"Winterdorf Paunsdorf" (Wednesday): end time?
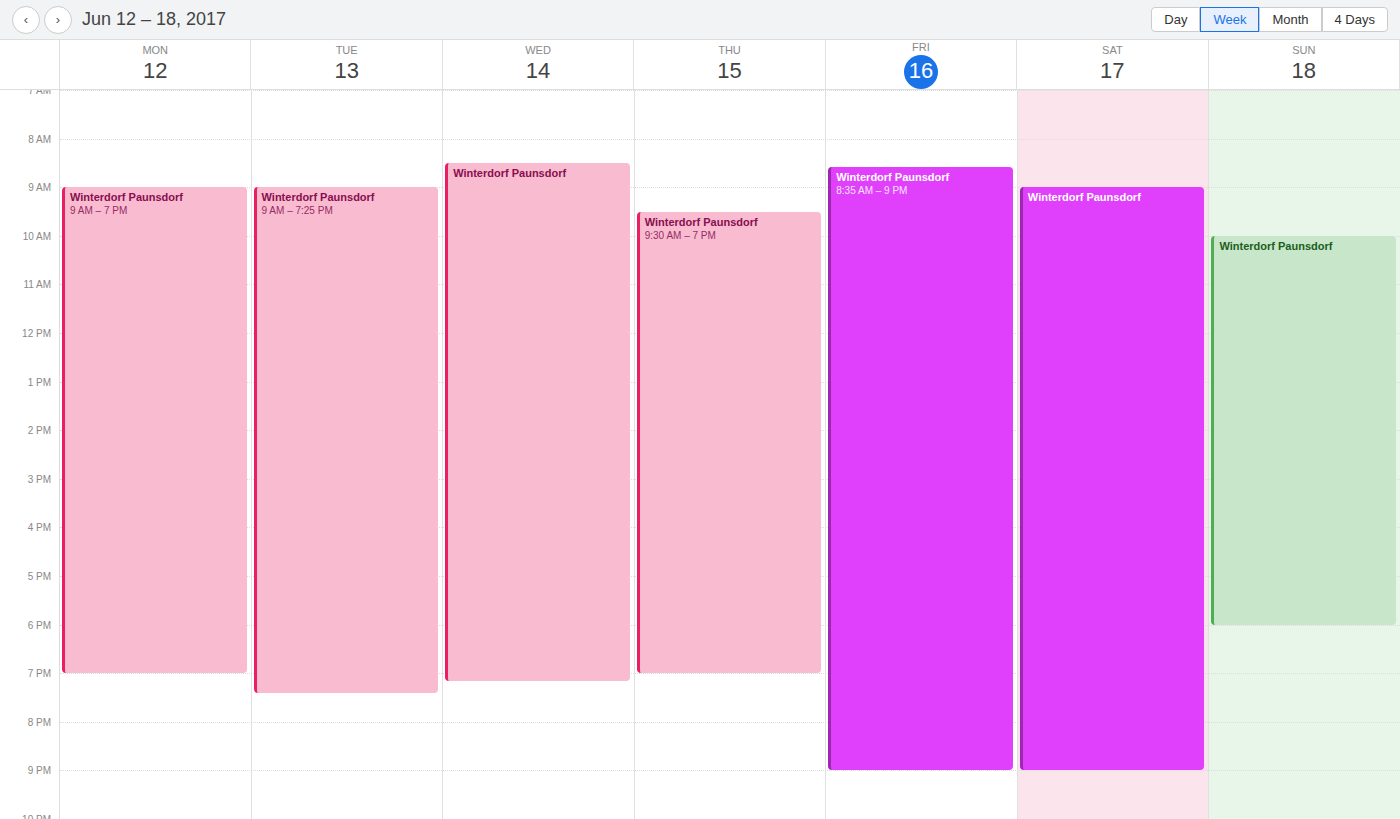
7:10 PM